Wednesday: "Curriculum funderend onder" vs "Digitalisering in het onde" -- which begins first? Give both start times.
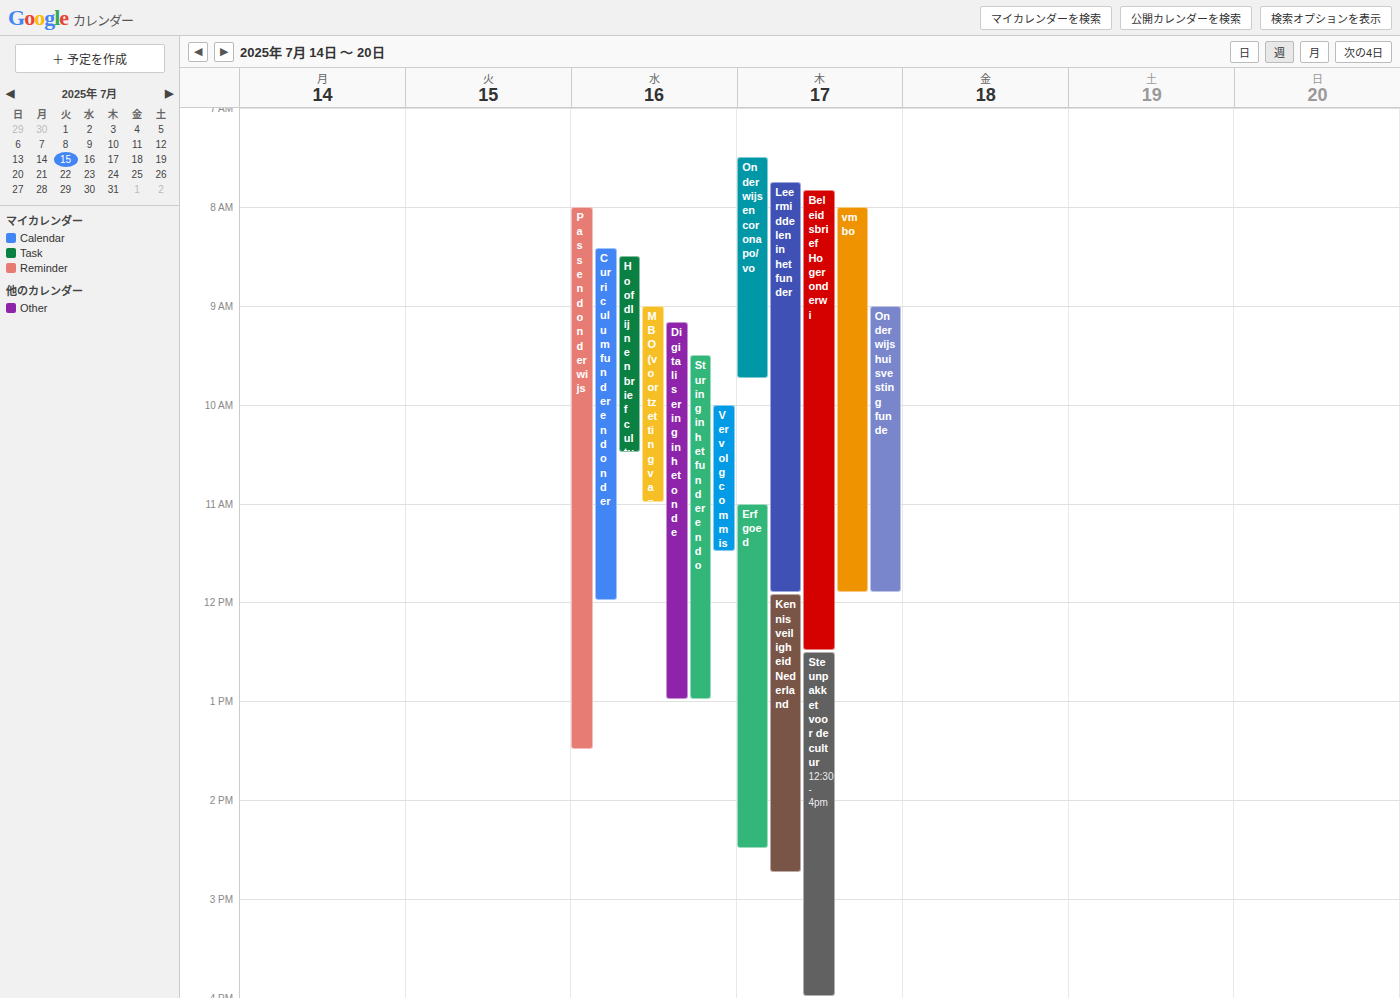
"Curriculum funderend onder" 8:25 AM; "Digitalisering in het onde" 9:10 AM.